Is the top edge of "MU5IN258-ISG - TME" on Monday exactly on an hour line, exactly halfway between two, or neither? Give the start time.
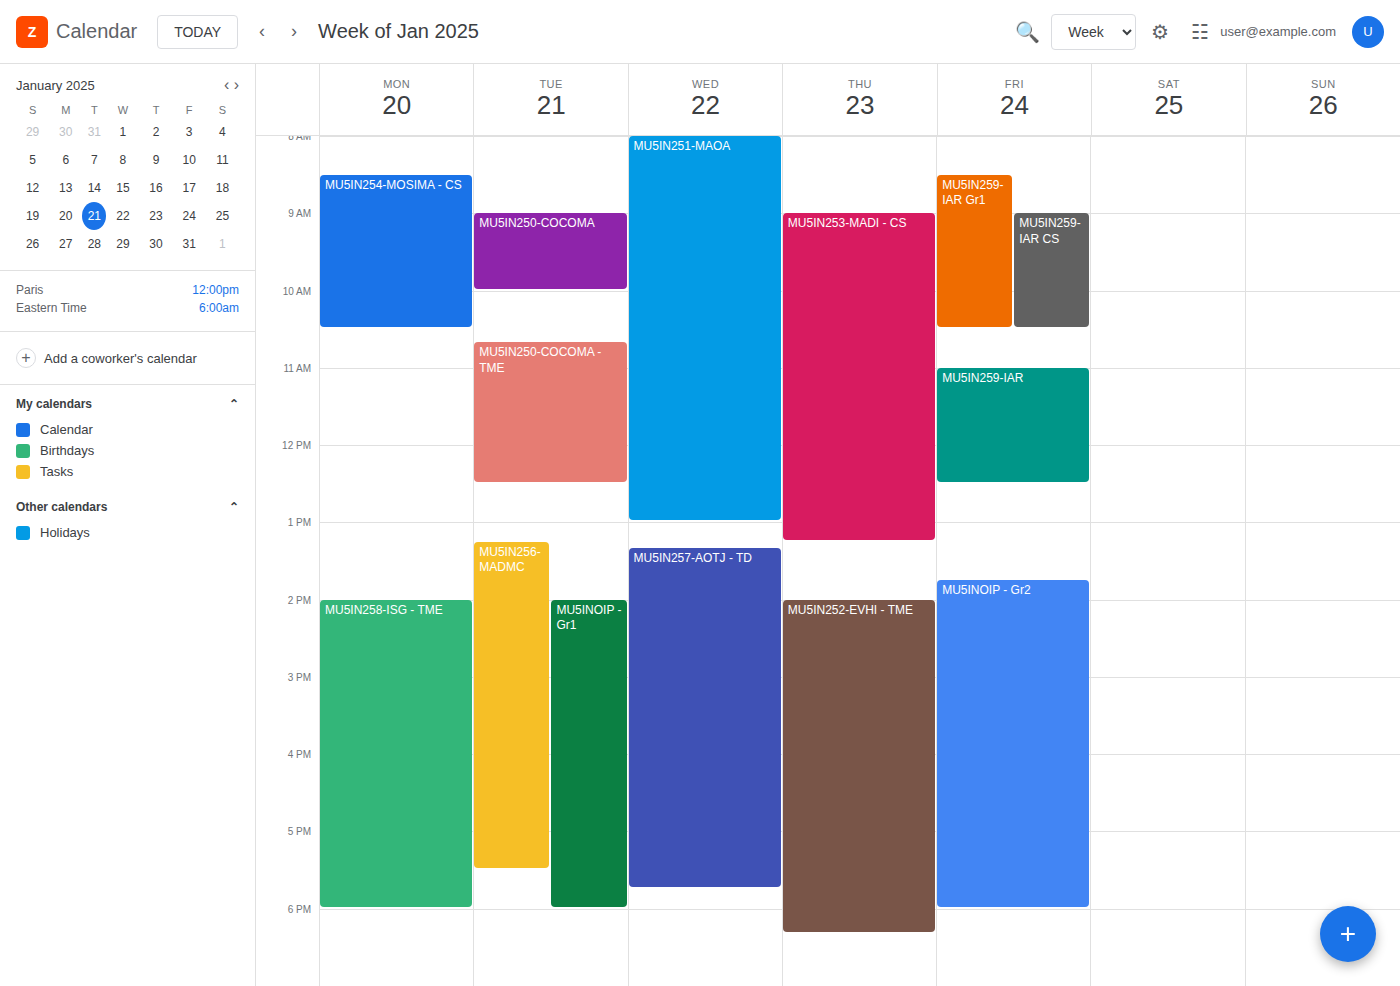
2:00 PM -- exactly on the 2 PM line.